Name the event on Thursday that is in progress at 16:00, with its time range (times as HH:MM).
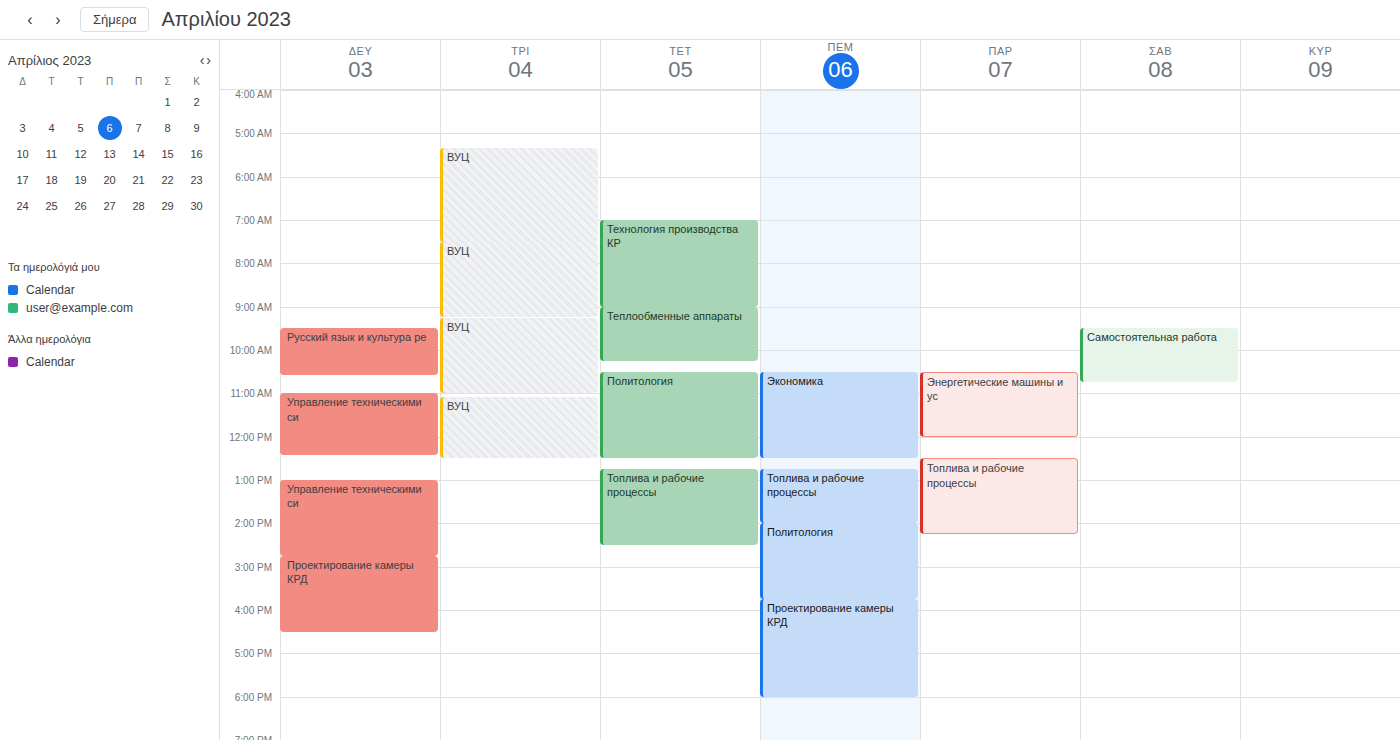
"Проектирование камеры КРД", 15:45 to 18:00